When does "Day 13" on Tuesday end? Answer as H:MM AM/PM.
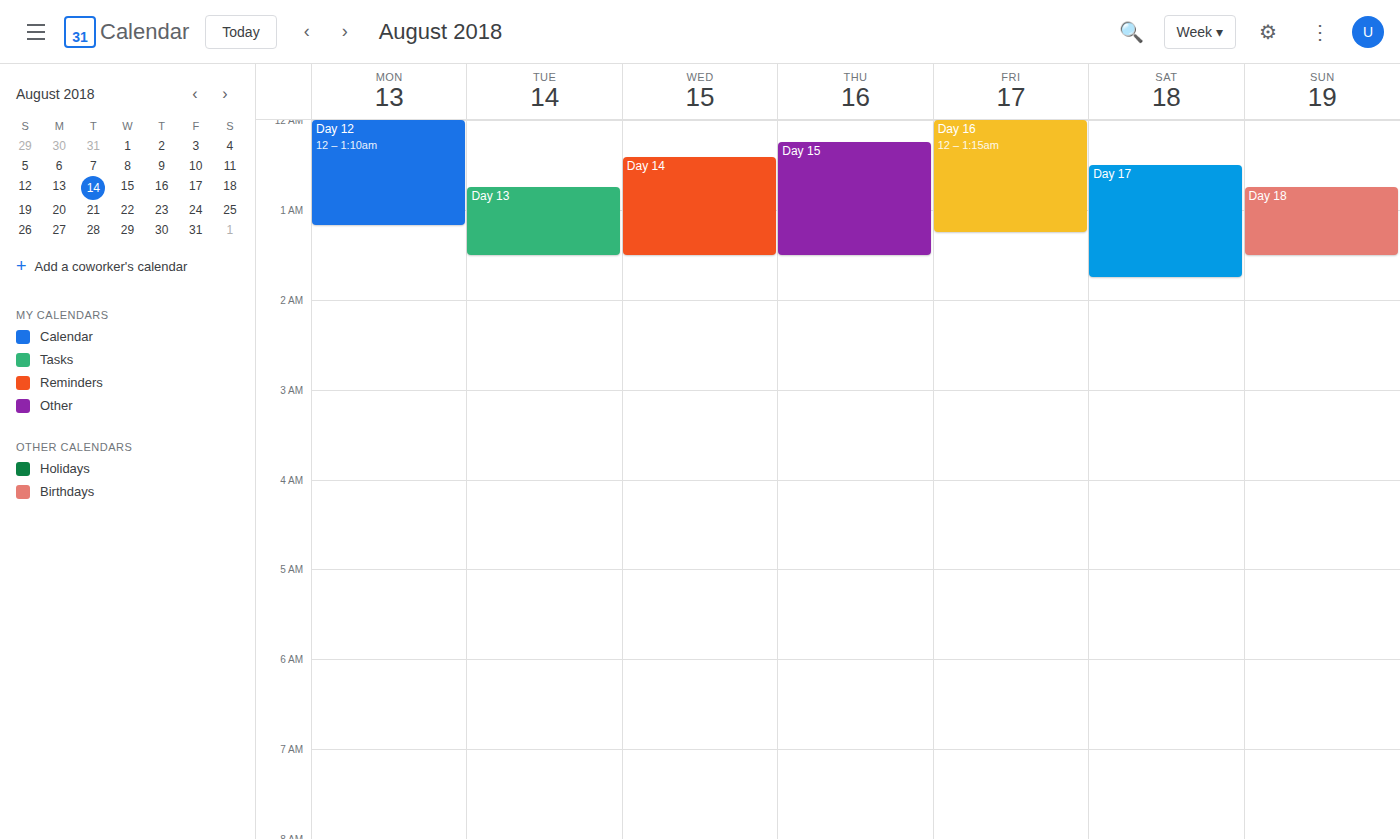
1:30 AM